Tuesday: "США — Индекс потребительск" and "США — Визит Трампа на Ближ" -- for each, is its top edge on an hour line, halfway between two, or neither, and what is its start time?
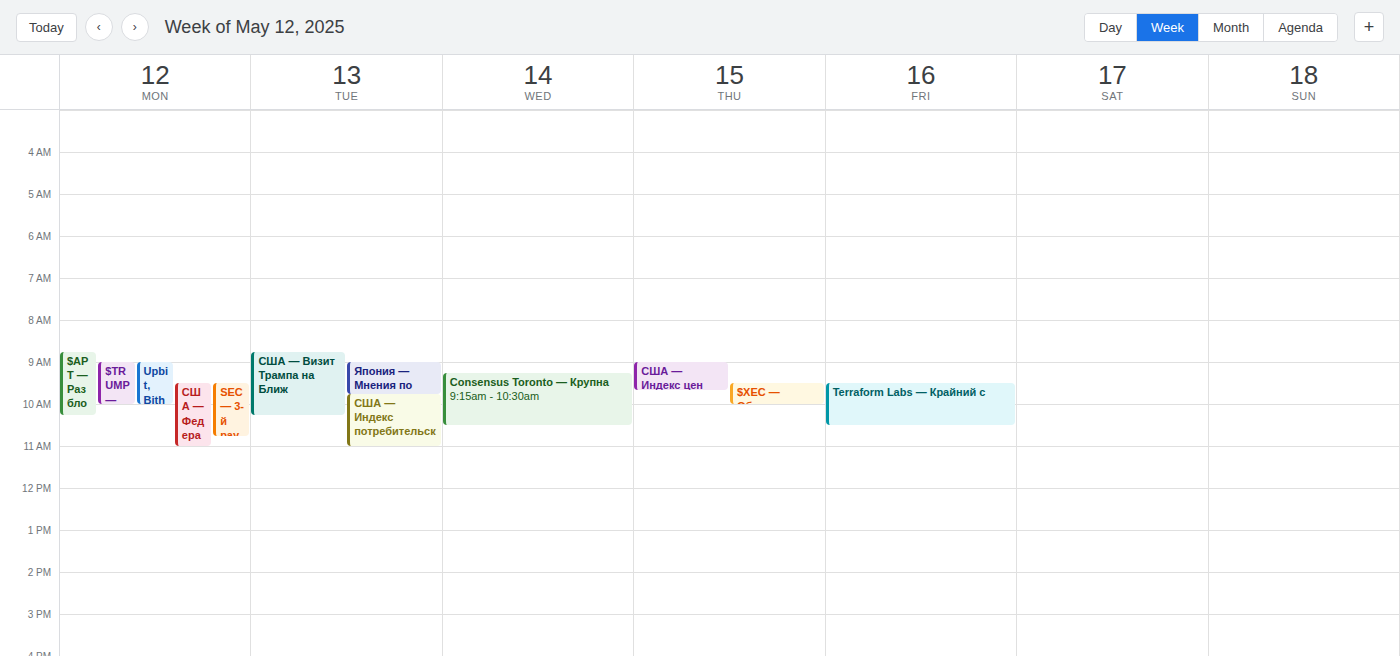
"США — Индекс потребительск": 9:45 AM, neither: three quarters of the way from the 9 AM line to the 10 AM line. "США — Визит Трампа на Ближ": 8:45 AM, neither: three quarters of the way from the 8 AM line to the 9 AM line.